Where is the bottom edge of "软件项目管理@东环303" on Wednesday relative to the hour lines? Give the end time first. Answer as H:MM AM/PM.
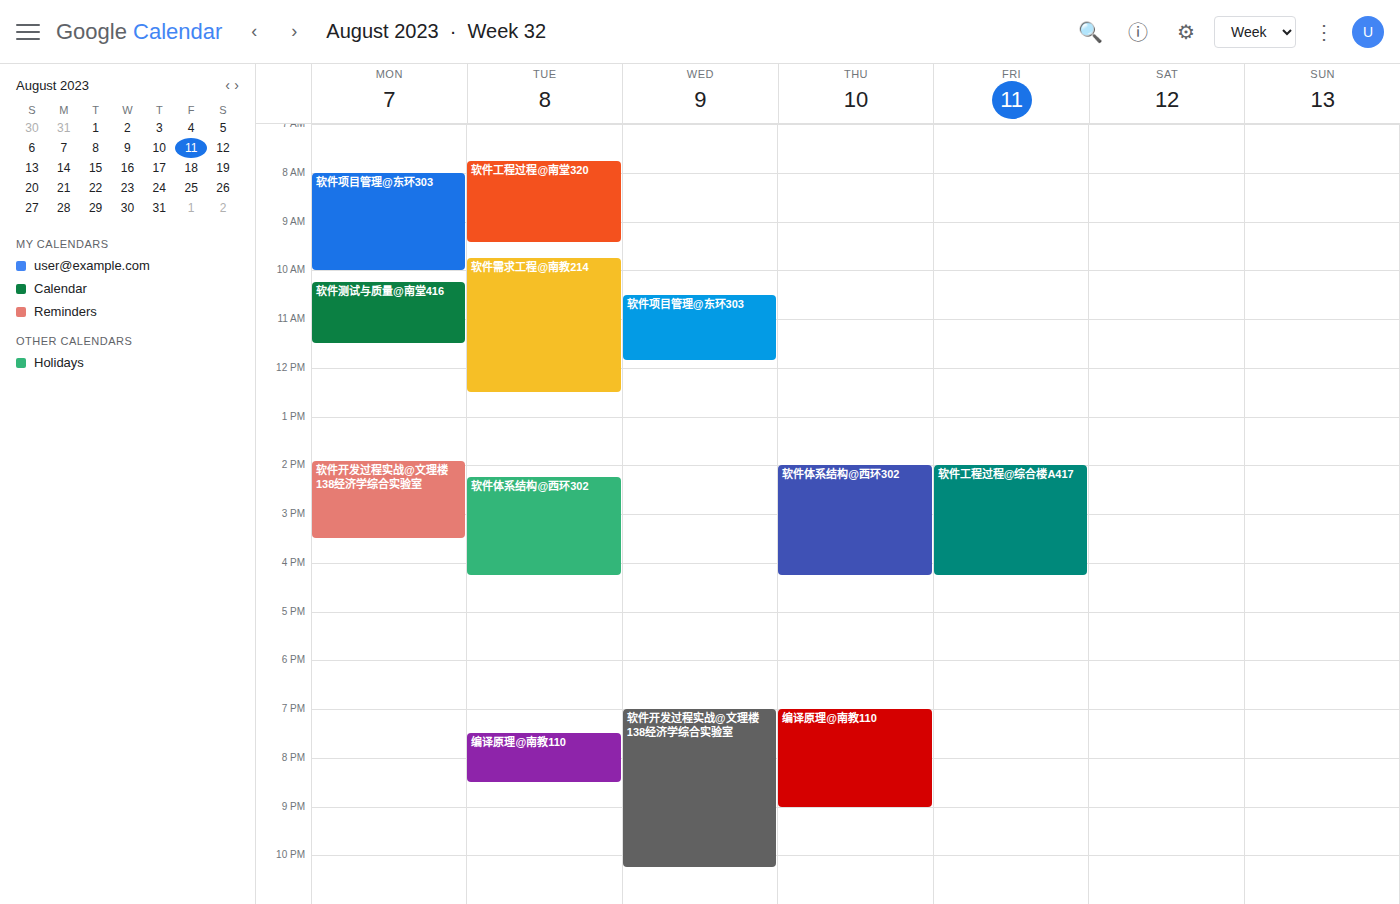
11:50 AM -- neither: 50 minutes below the 11 AM line and 10 minutes above the 12 PM line.